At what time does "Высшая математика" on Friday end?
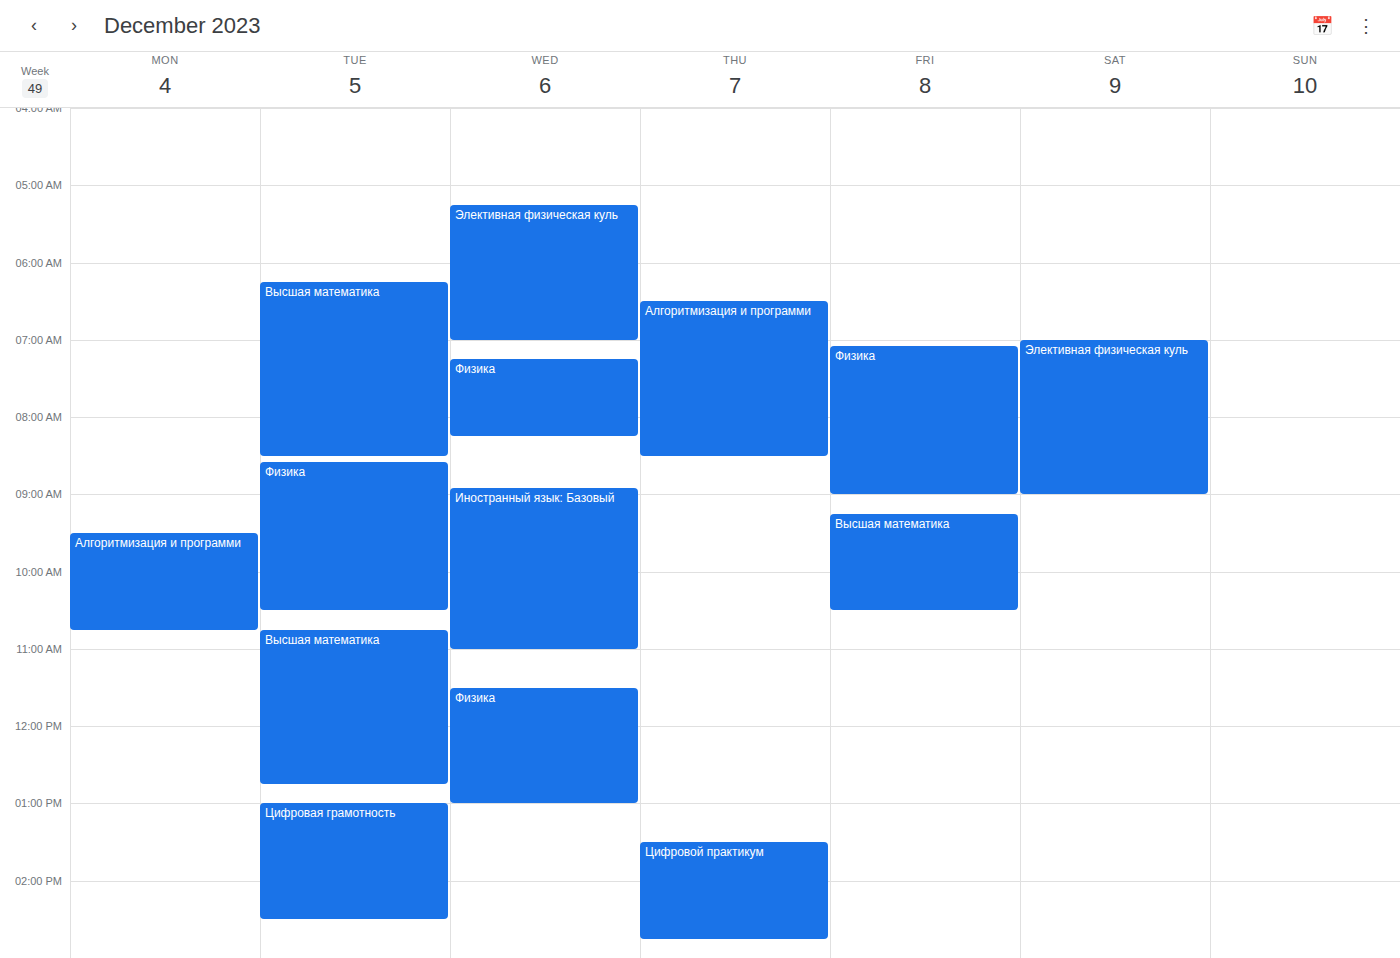
10:30 AM